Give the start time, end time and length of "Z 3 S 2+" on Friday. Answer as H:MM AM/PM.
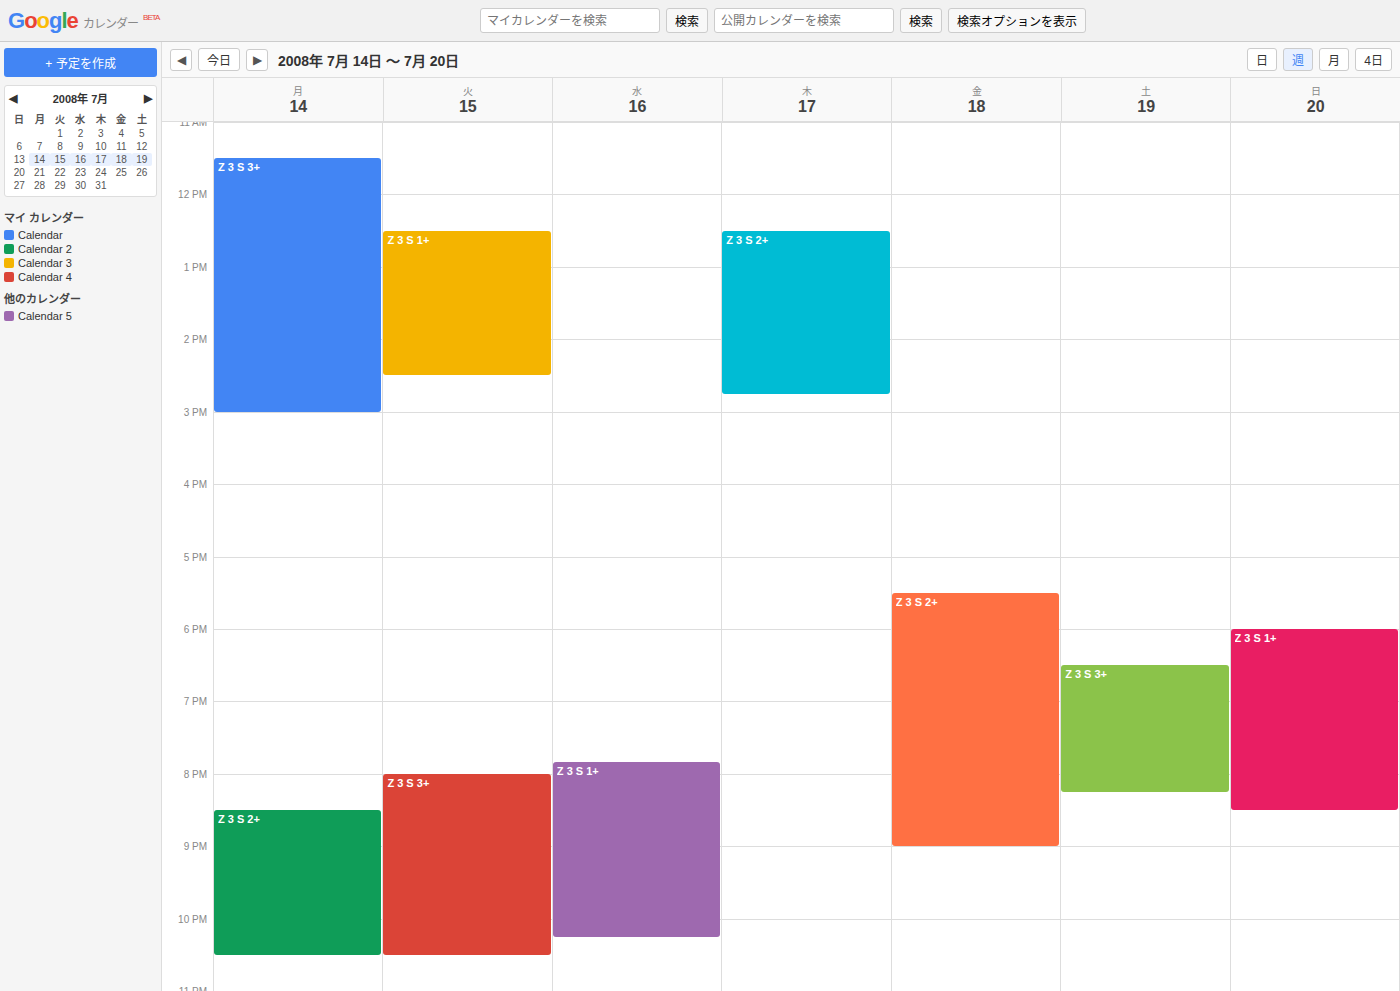
5:30 PM to 9:00 PM, 3 hours 30 minutes